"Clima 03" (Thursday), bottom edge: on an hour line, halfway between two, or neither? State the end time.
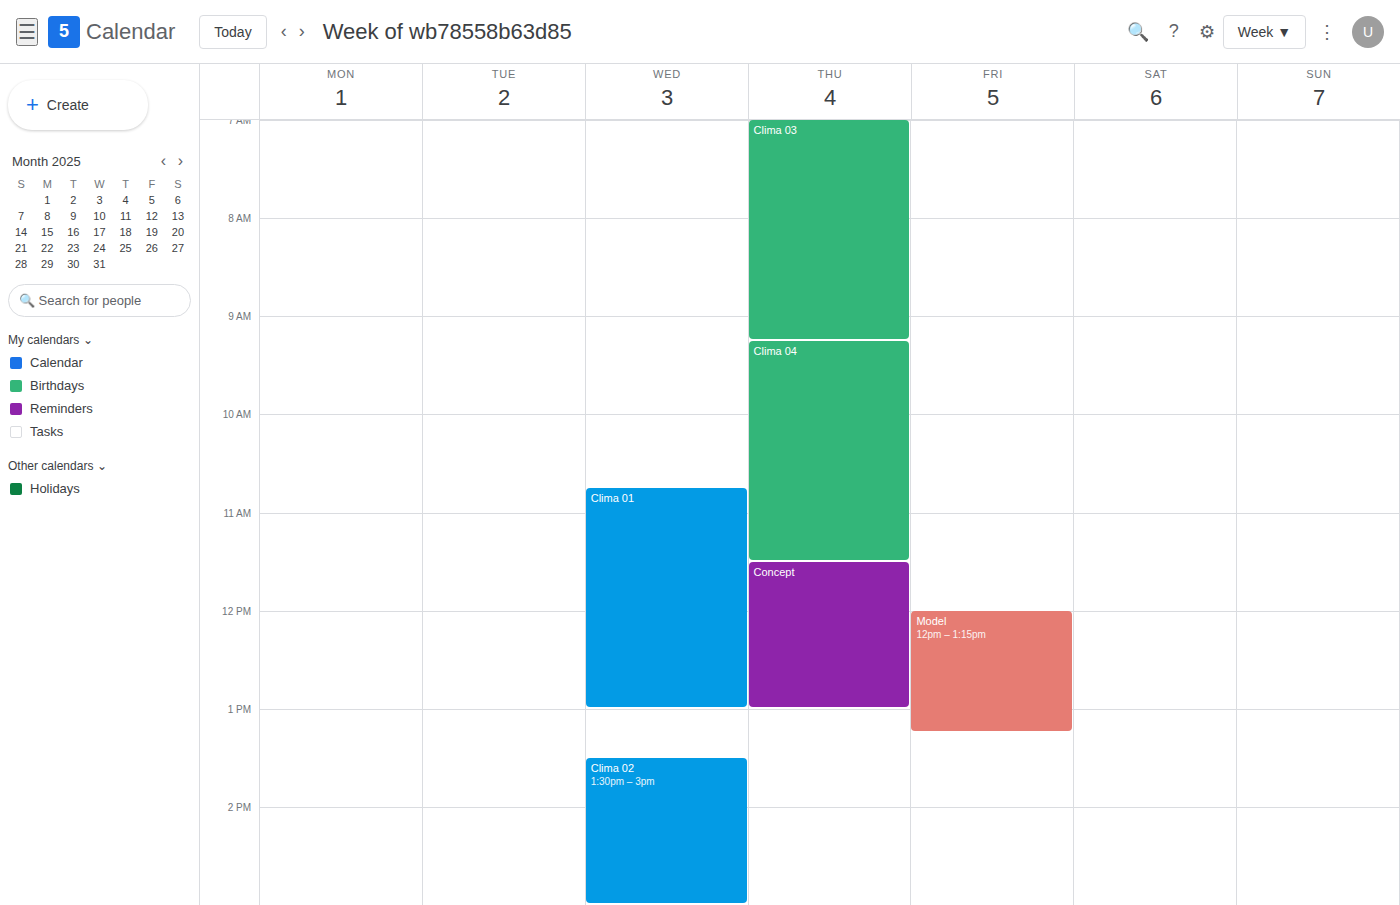
9:15 AM -- neither: a quarter of the way from the 9 AM line to the 10 AM line.